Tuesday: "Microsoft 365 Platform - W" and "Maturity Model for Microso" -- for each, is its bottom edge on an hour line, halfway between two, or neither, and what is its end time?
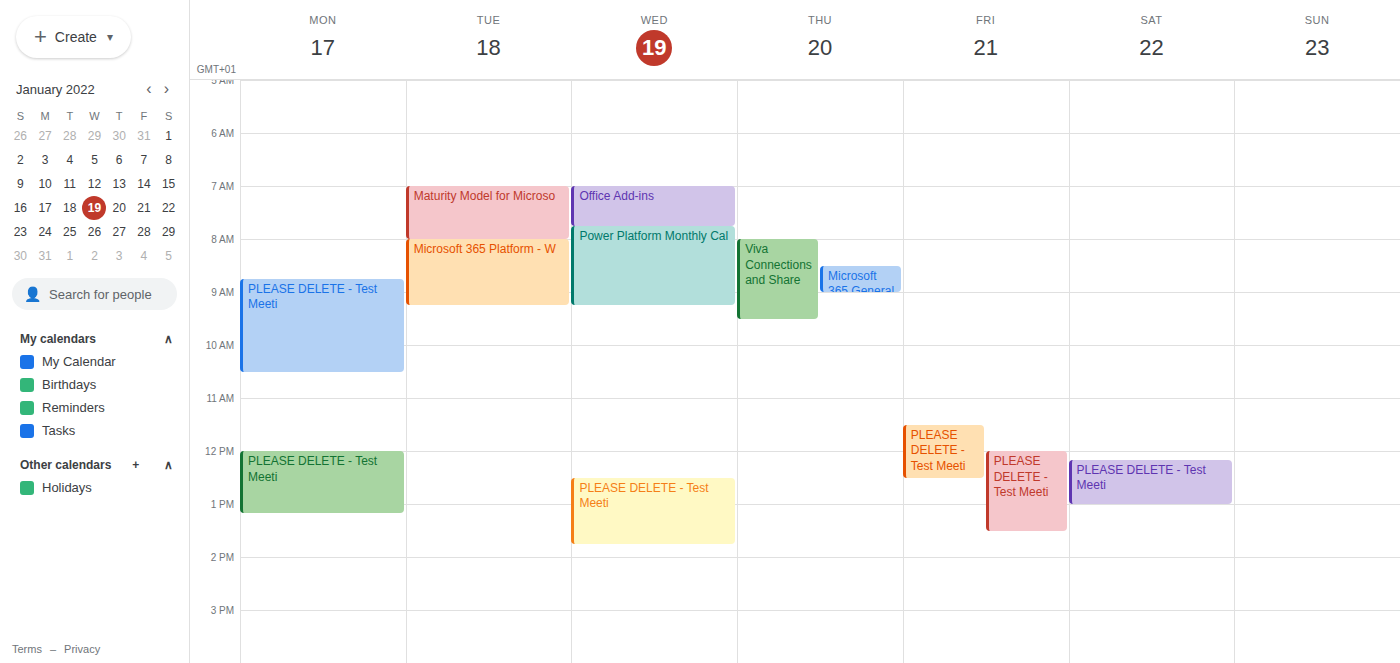
"Microsoft 365 Platform - W": 09:15, neither: a quarter of the way from the 09:00 line to the 10:00 line. "Maturity Model for Microso": 08:00, exactly on the 08:00 line.